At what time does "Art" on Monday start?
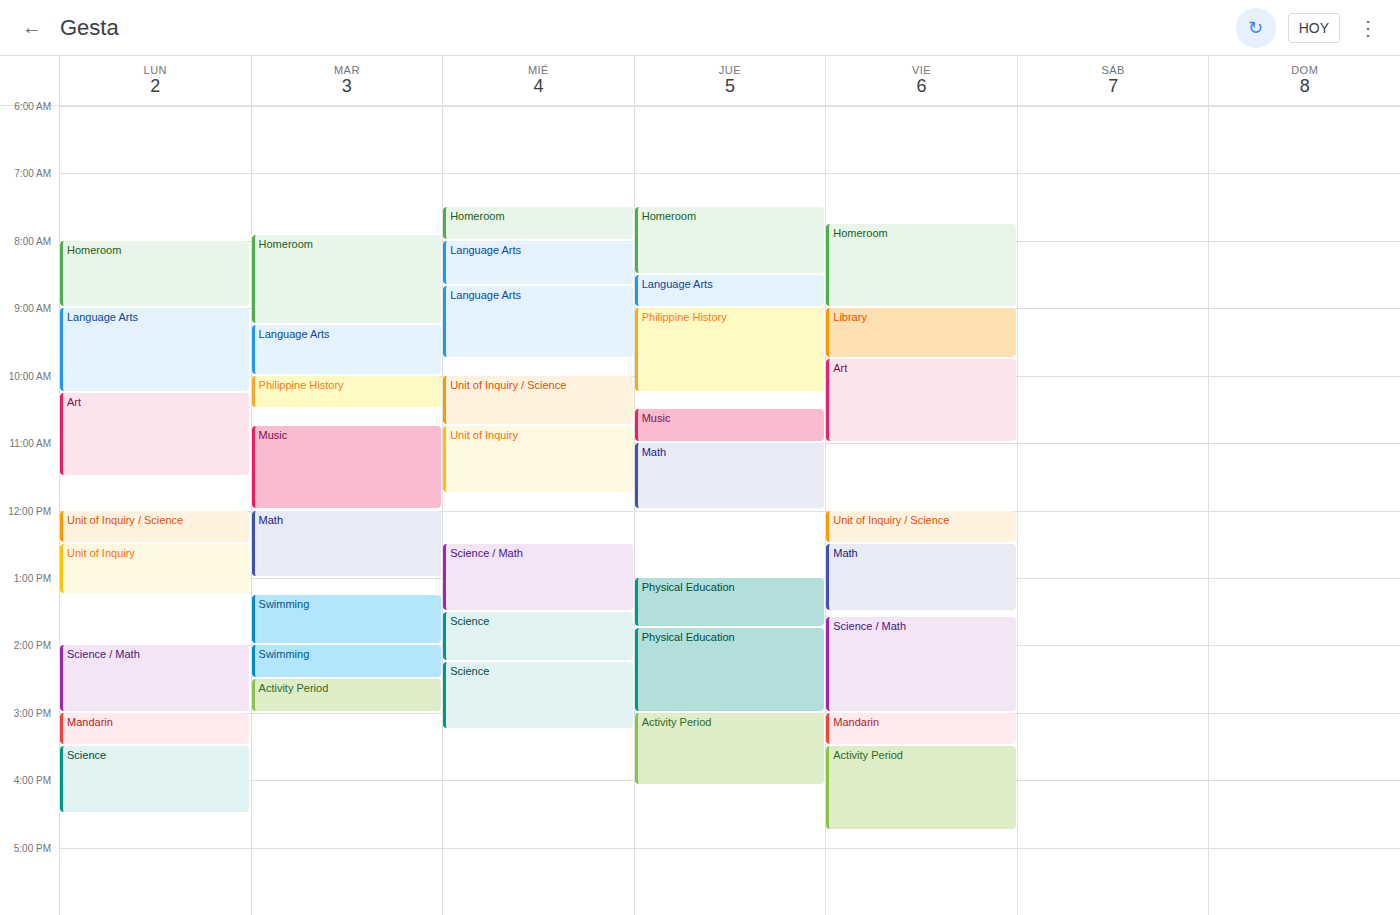
10:15